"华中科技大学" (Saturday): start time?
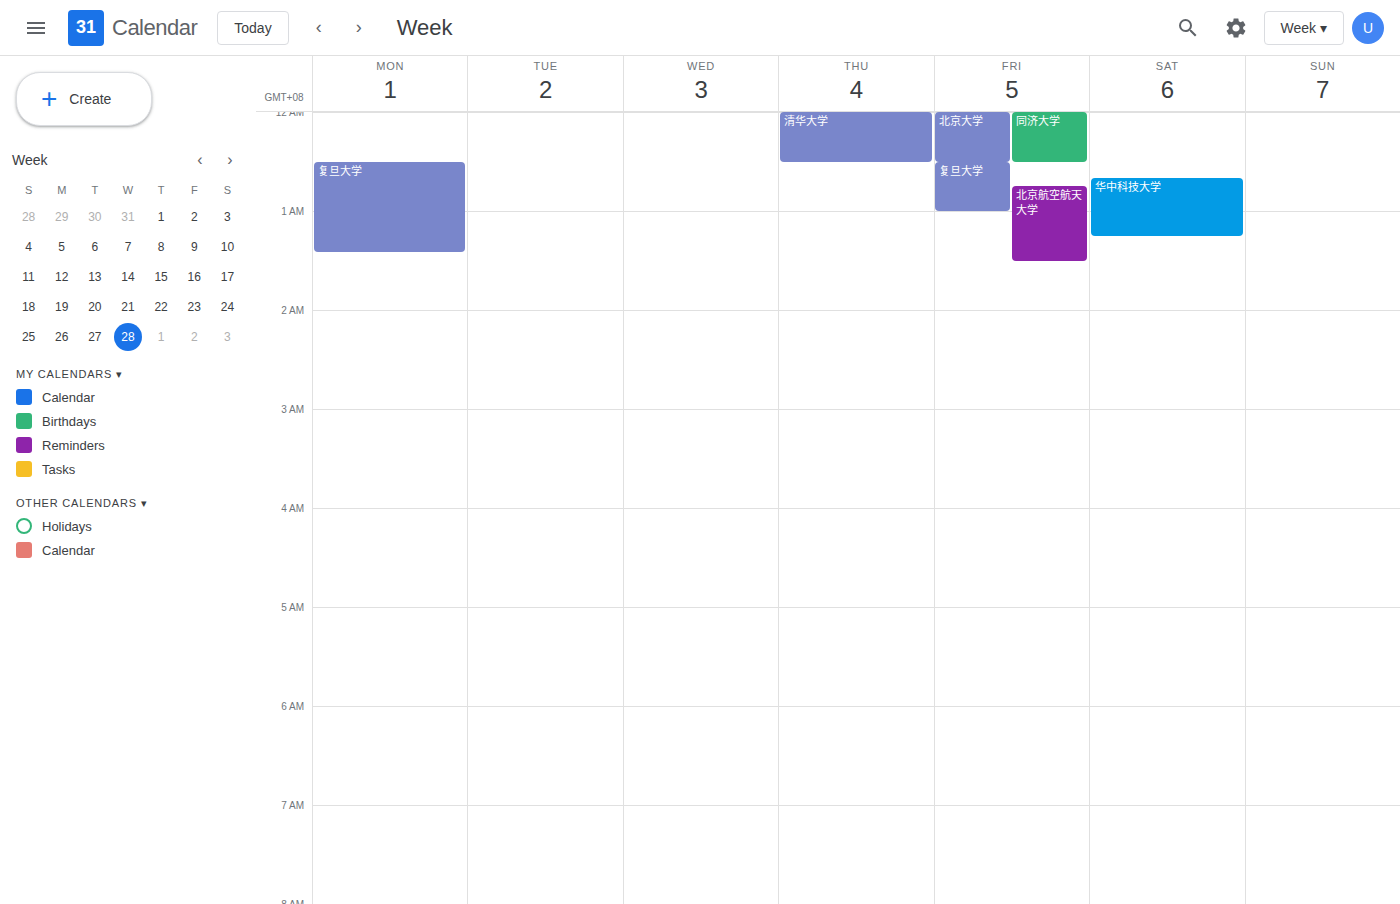
12:40 AM